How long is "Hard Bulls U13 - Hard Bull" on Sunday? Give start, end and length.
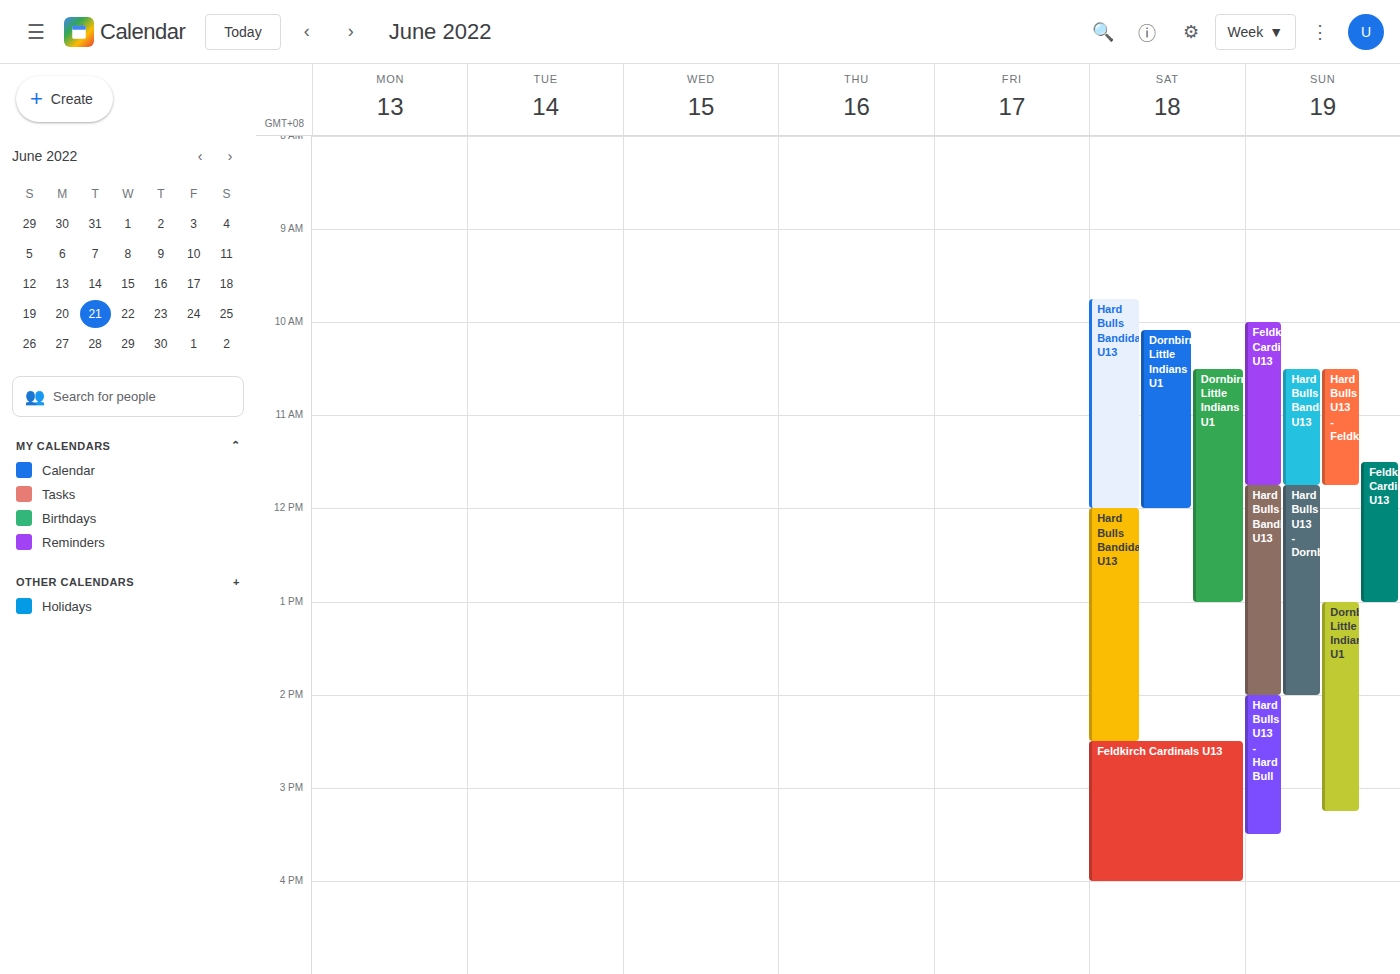
2:00 PM to 3:30 PM, 1 hour 30 minutes